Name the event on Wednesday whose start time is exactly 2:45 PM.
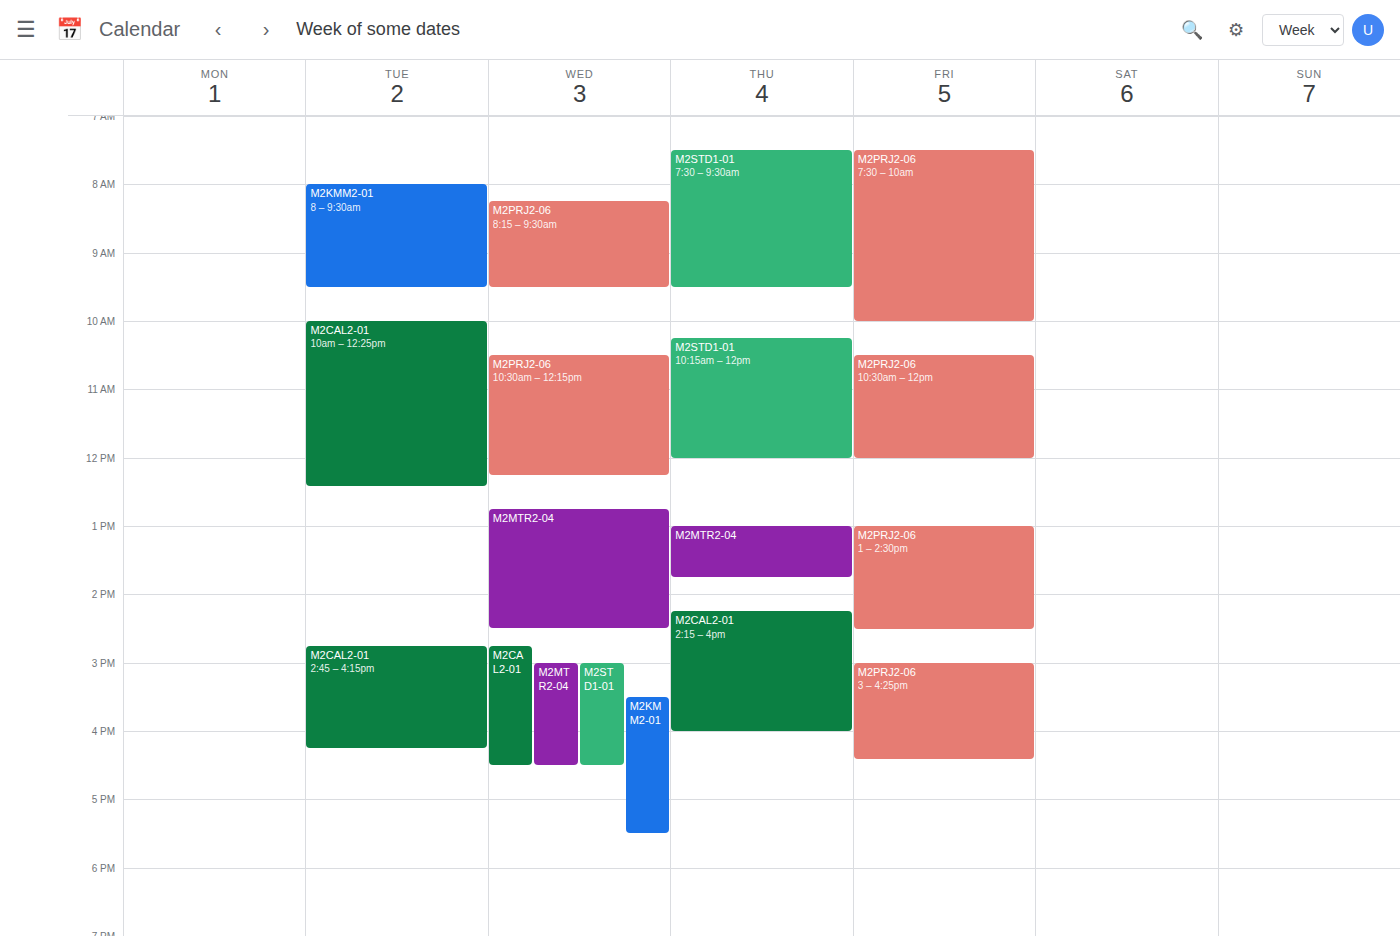
"M2CAL2-01"